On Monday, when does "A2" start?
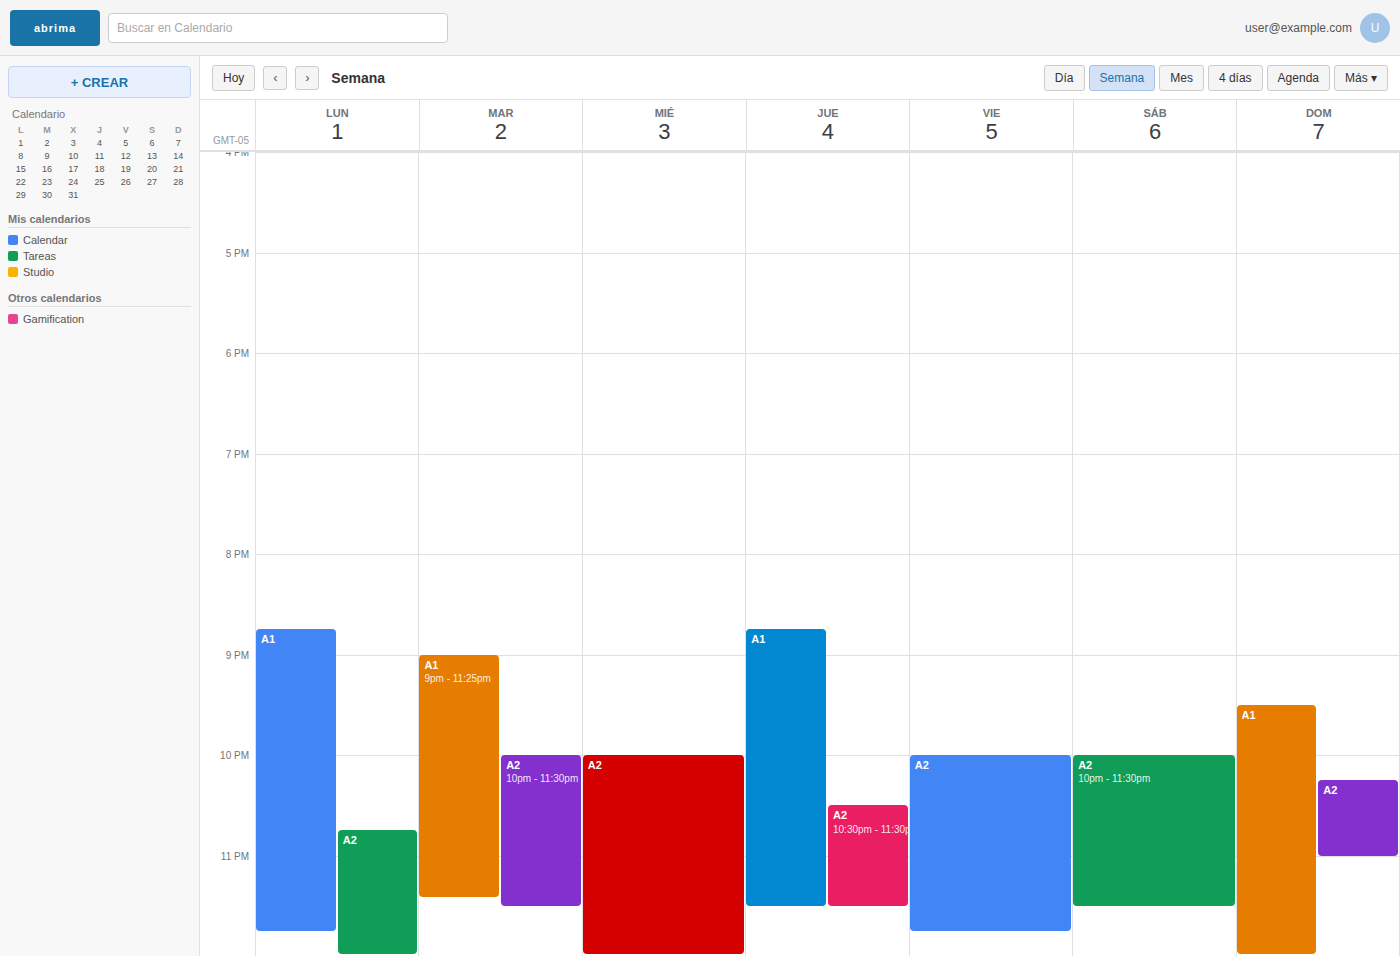
22:45